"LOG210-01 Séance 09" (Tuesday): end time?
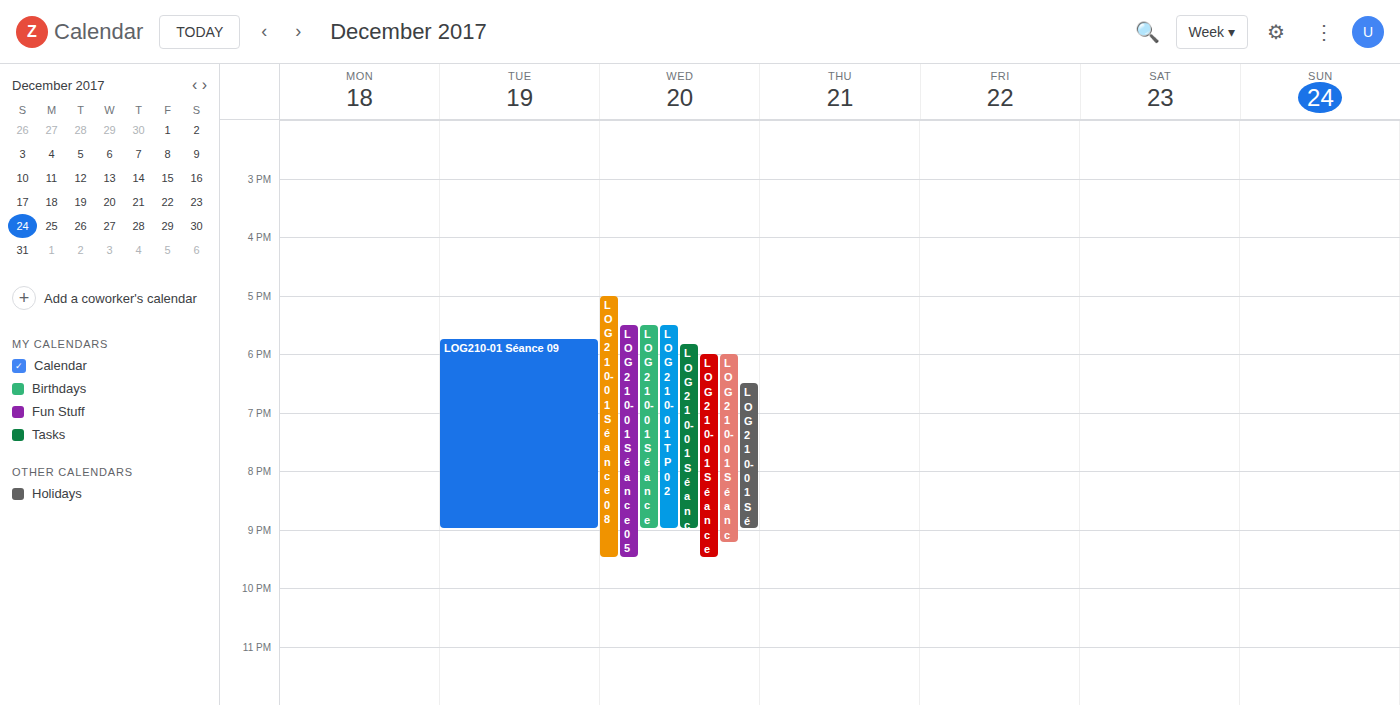
9:00 PM